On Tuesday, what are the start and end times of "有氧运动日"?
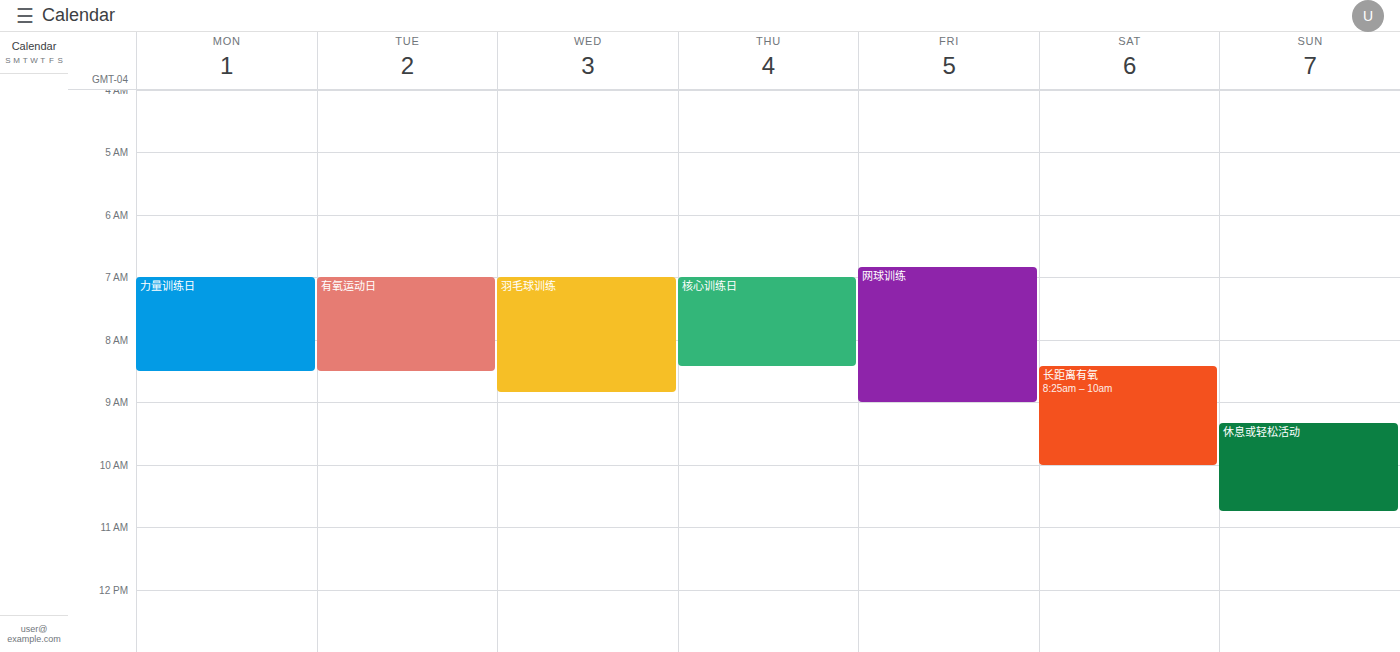
7:00 AM to 8:30 AM